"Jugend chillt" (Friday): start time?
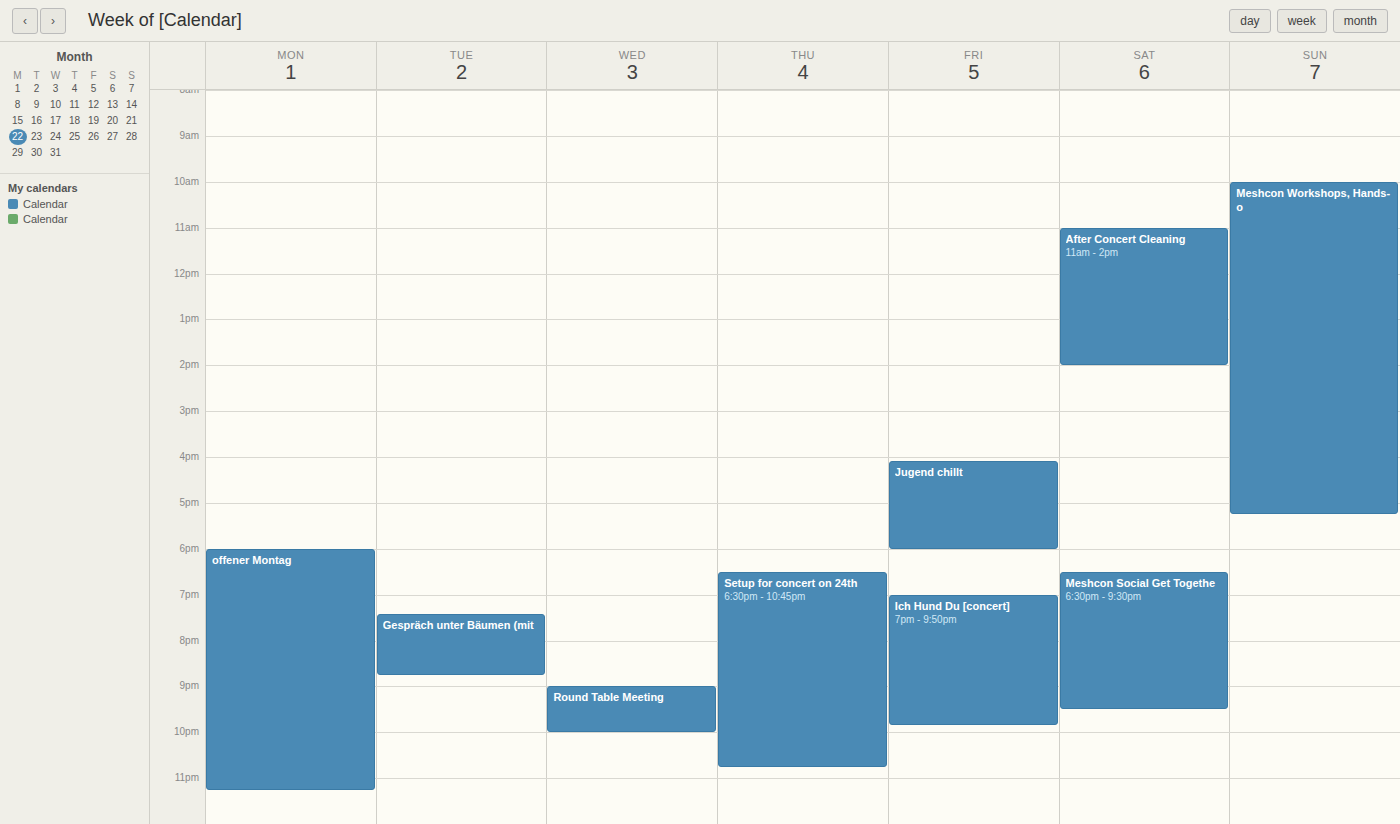
4:05 PM